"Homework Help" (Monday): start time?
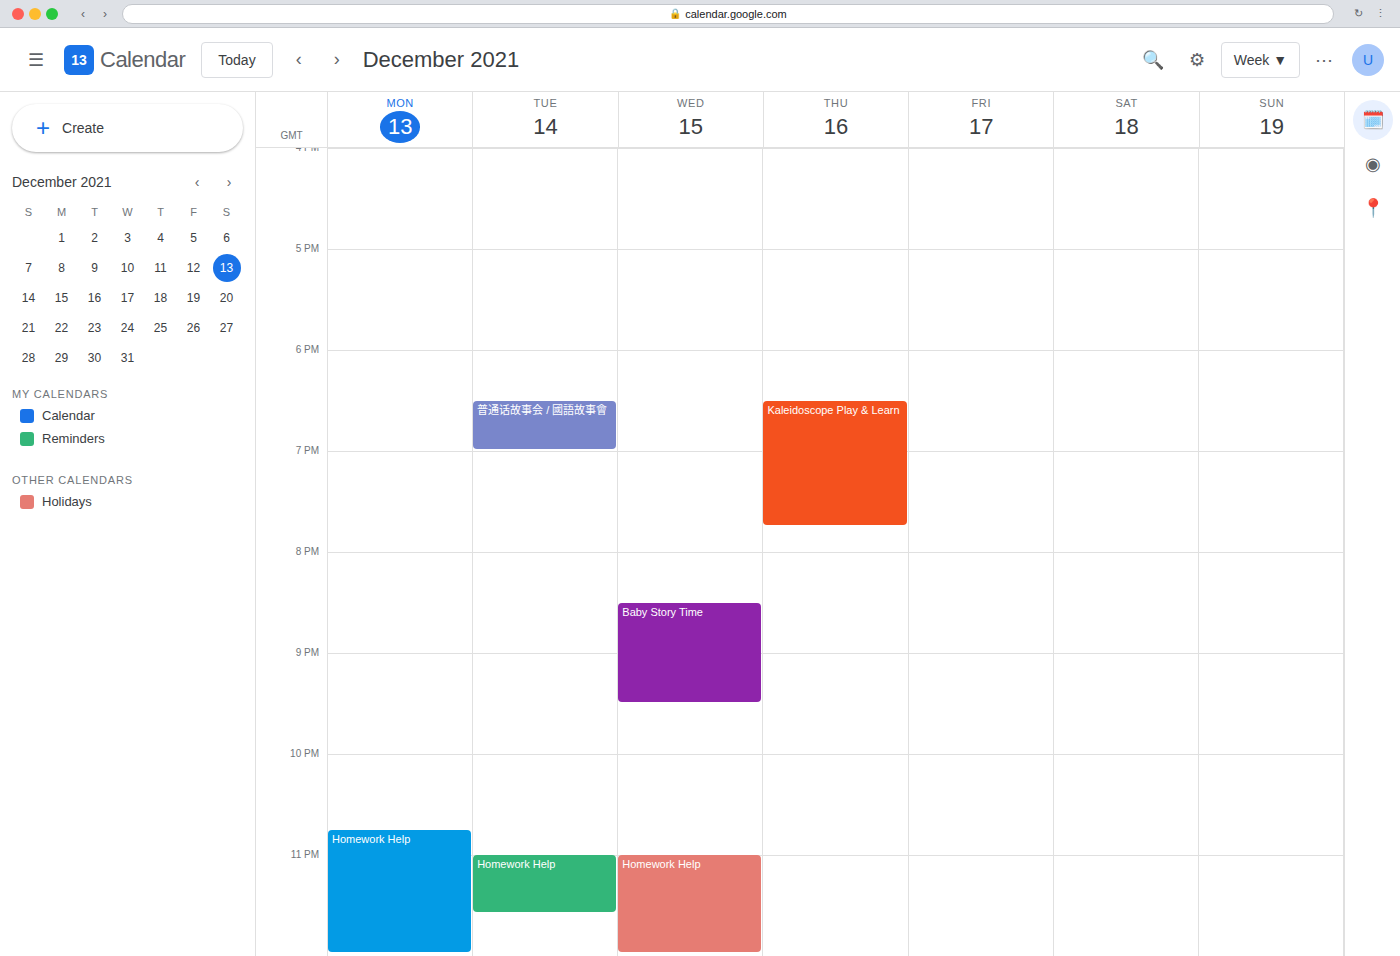
10:45 PM